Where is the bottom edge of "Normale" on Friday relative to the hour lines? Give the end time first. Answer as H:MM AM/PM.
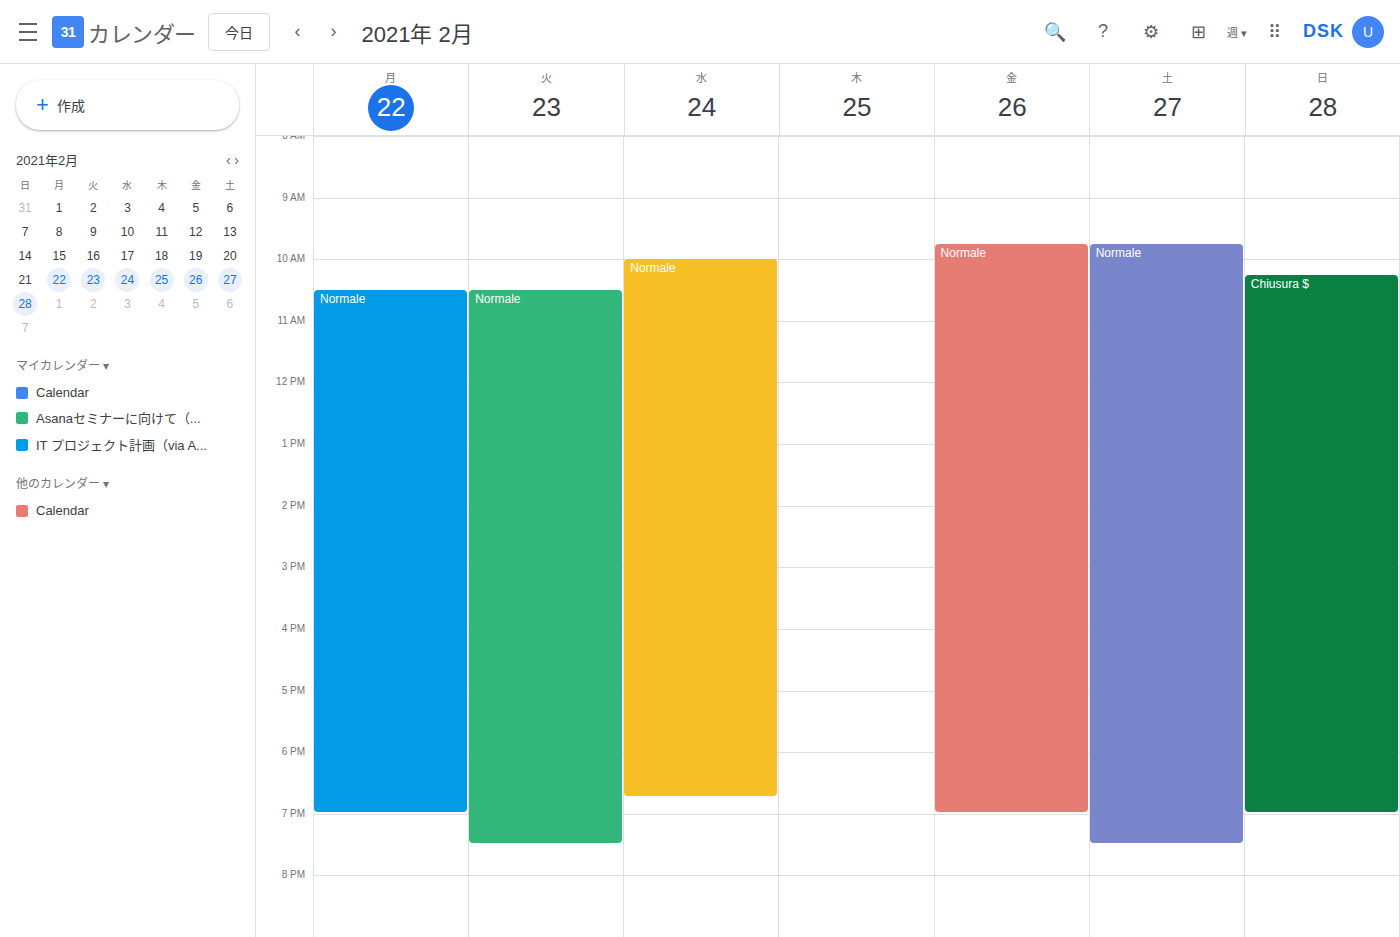
7:00 PM -- exactly on the 7 PM line.